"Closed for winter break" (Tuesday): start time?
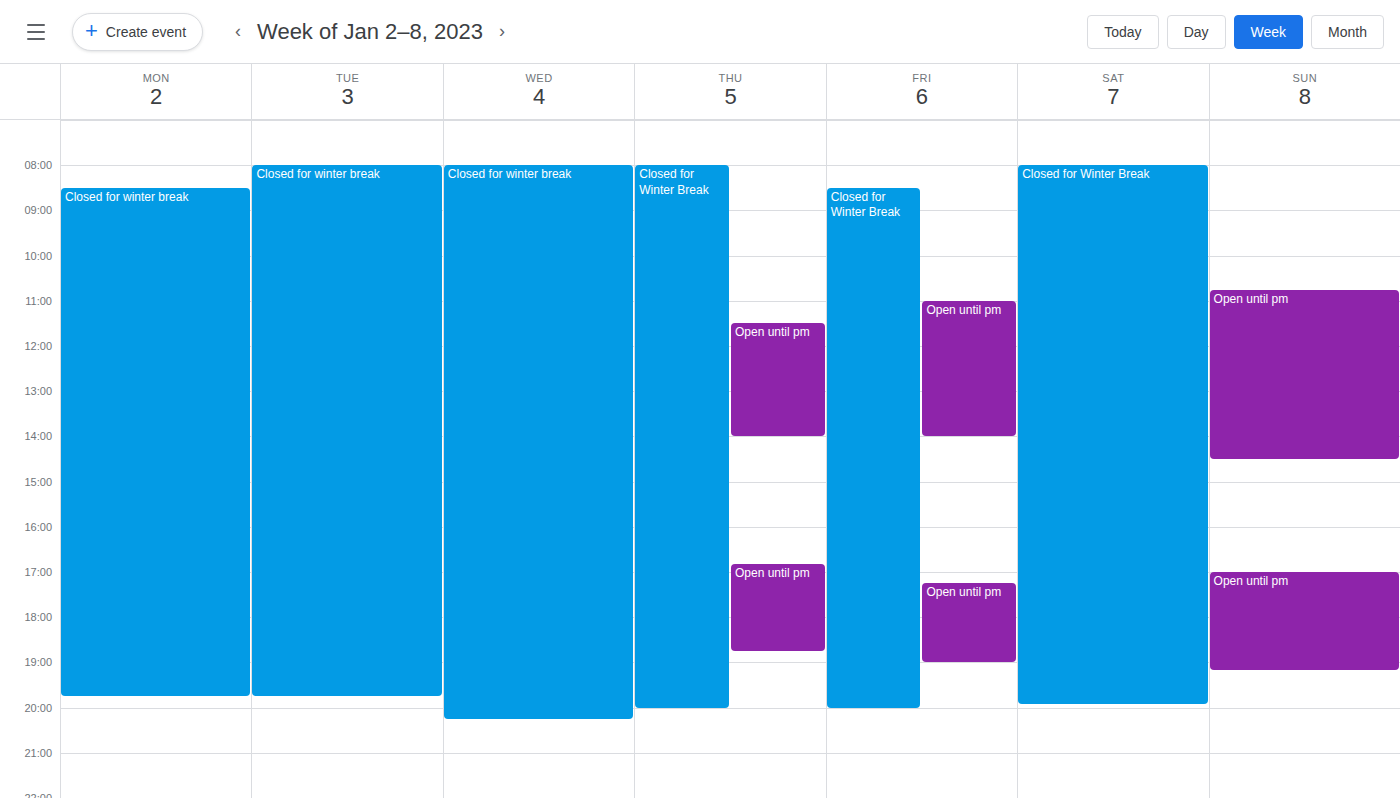
8:00 AM